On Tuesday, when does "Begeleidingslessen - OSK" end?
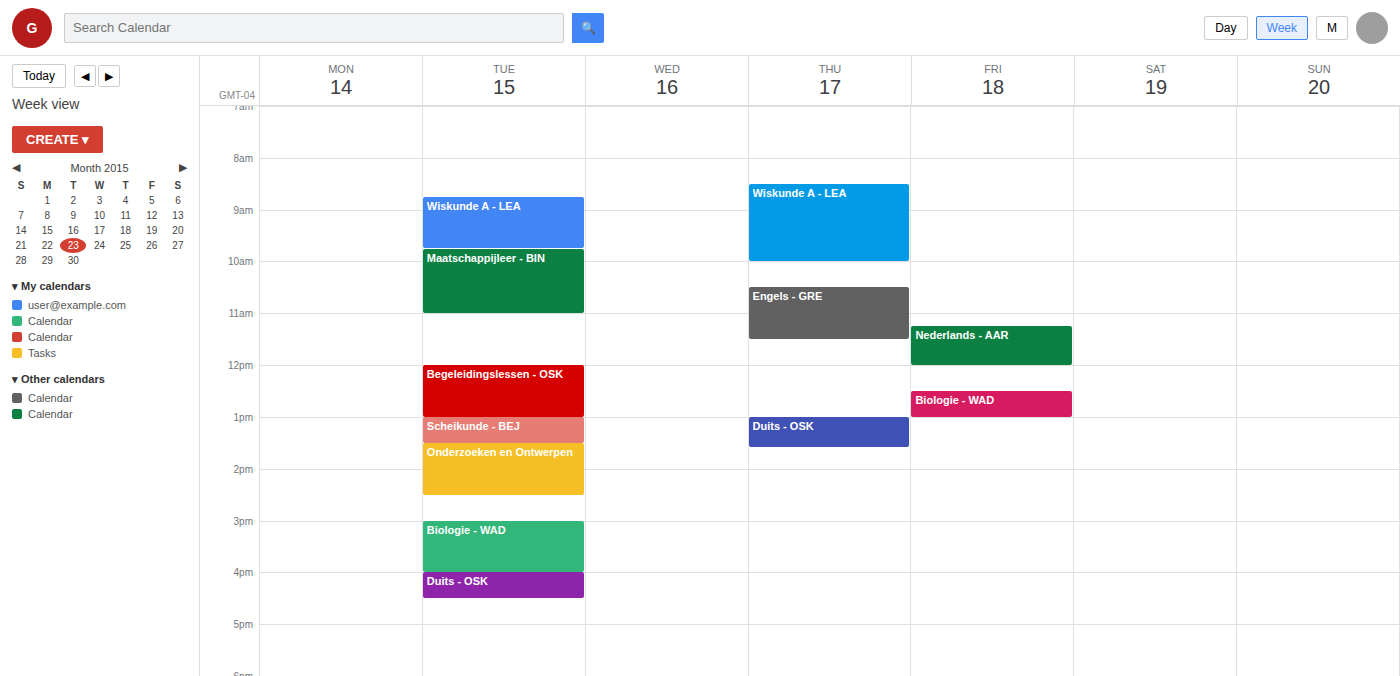
1:00 PM